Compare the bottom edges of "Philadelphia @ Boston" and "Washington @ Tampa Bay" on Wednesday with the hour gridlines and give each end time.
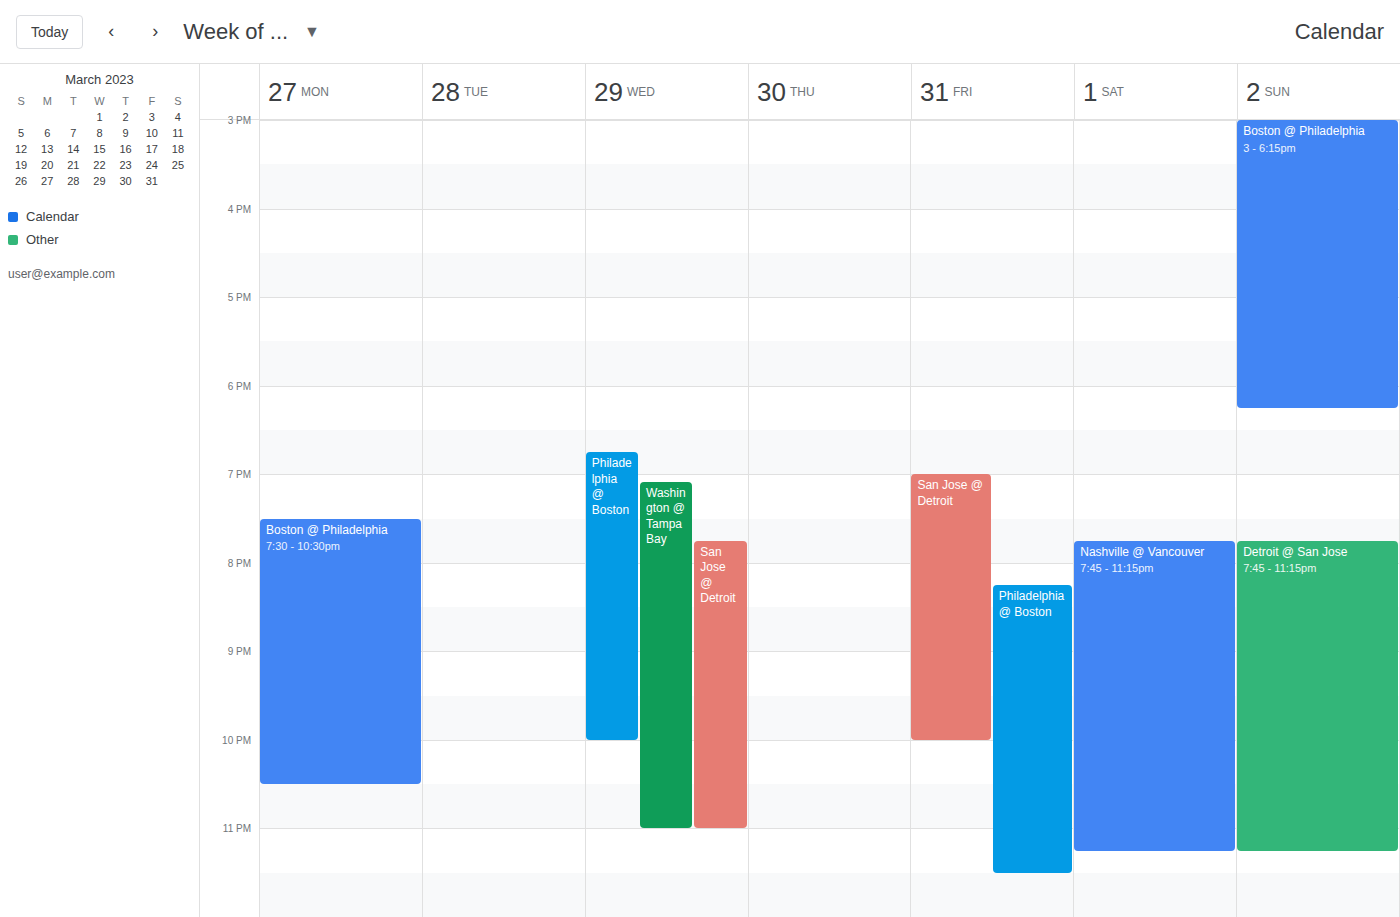
"Philadelphia @ Boston": 10:00 PM, exactly on the 10 PM line. "Washington @ Tampa Bay": 11:00 PM, exactly on the 11 PM line.